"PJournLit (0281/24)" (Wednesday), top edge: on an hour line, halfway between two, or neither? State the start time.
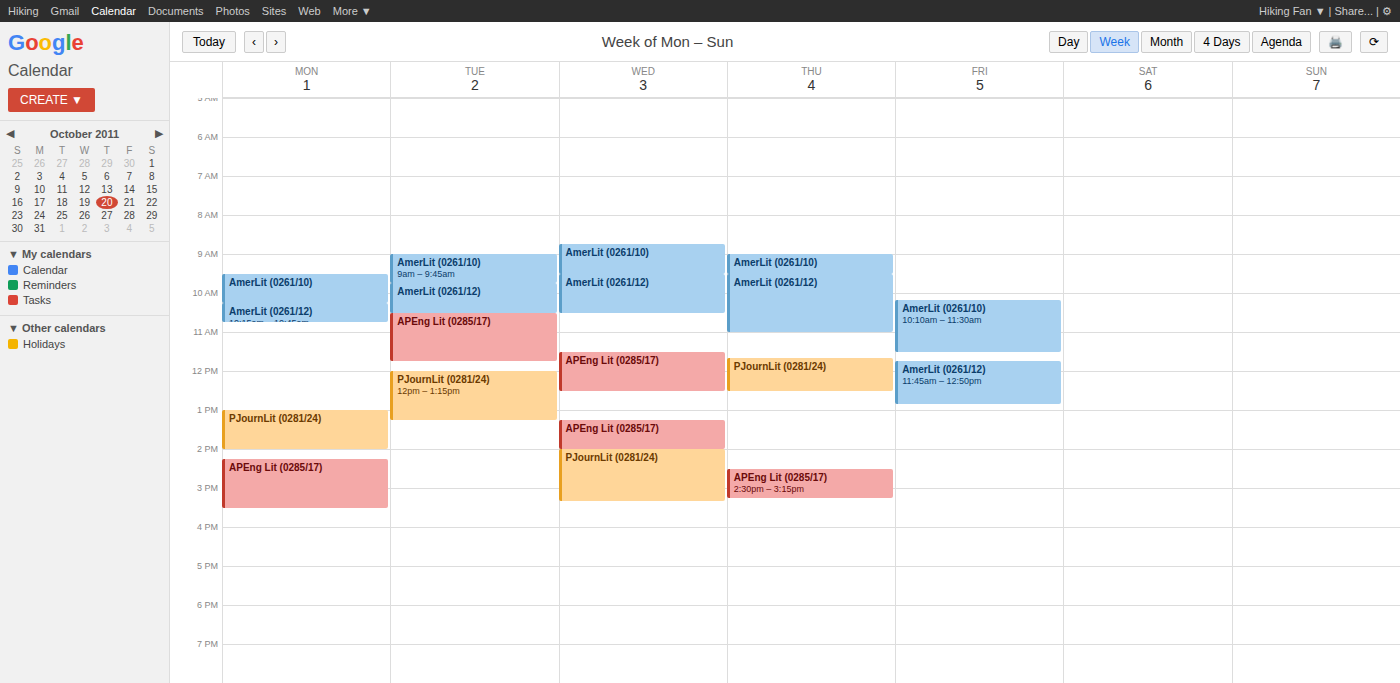
2:00 PM -- exactly on the 2 PM line.